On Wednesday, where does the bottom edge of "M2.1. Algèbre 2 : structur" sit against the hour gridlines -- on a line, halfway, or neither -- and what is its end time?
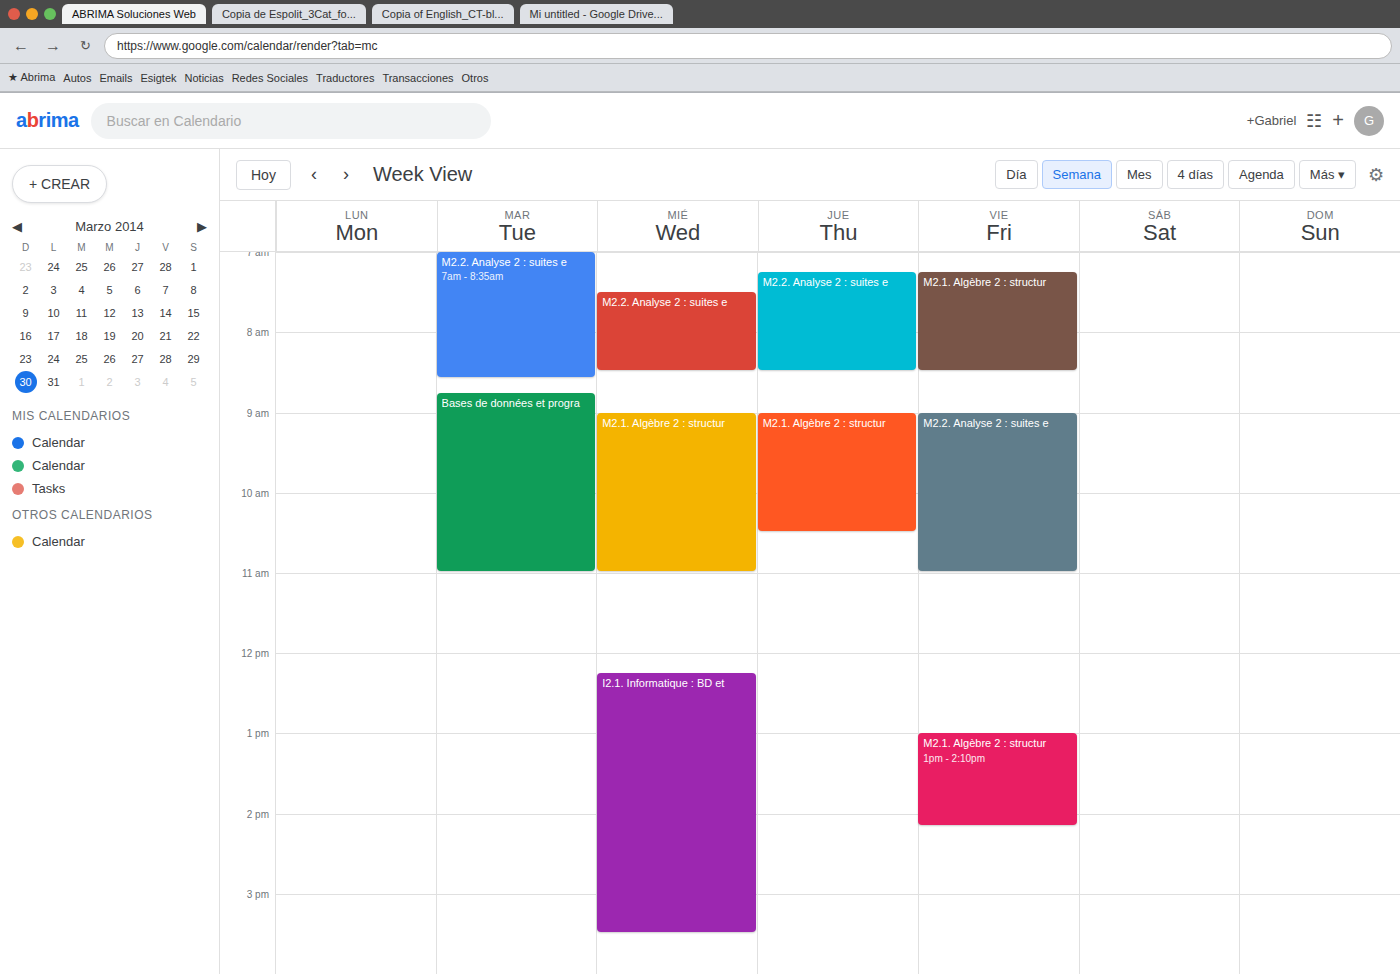
11:00 -- exactly on the 11:00 line.